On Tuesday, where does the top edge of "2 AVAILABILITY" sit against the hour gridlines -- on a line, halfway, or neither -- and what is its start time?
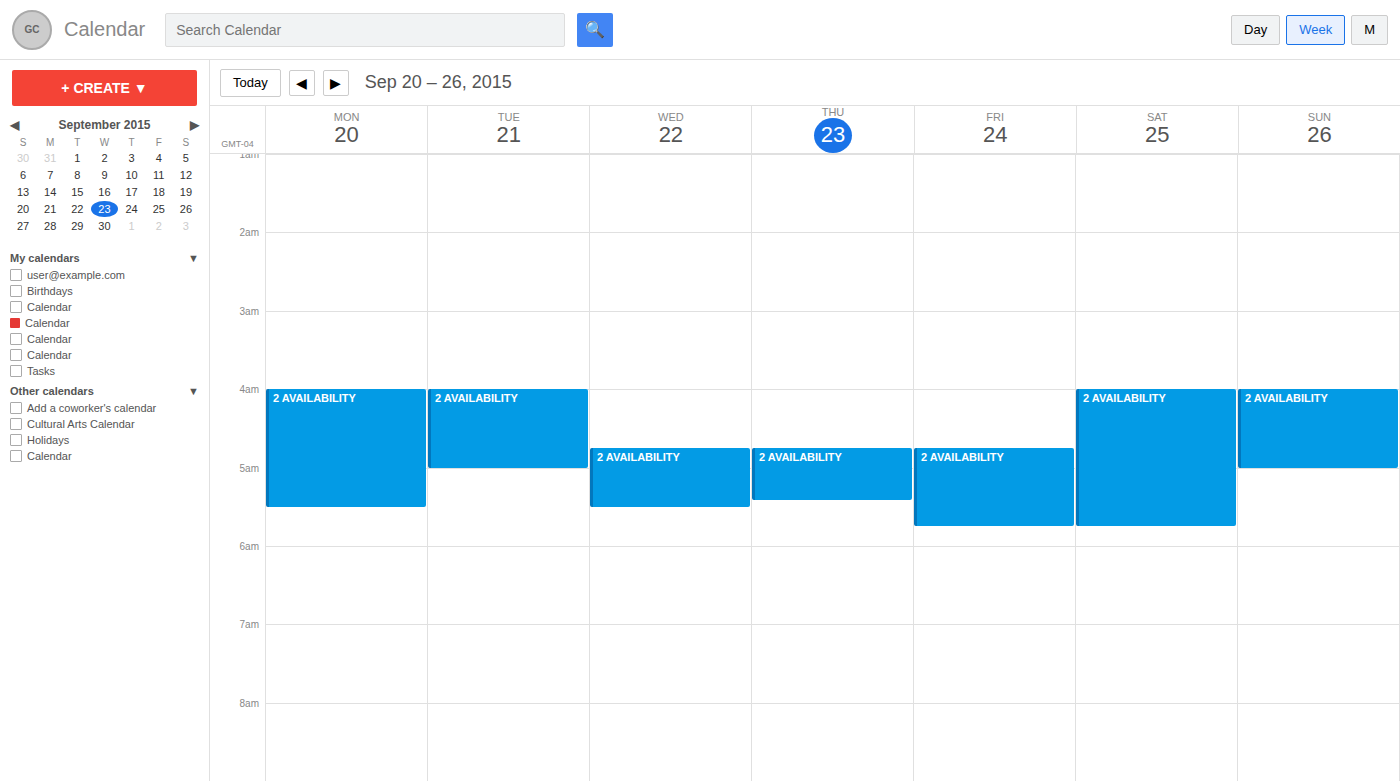
4:00 AM -- exactly on the 4 AM line.